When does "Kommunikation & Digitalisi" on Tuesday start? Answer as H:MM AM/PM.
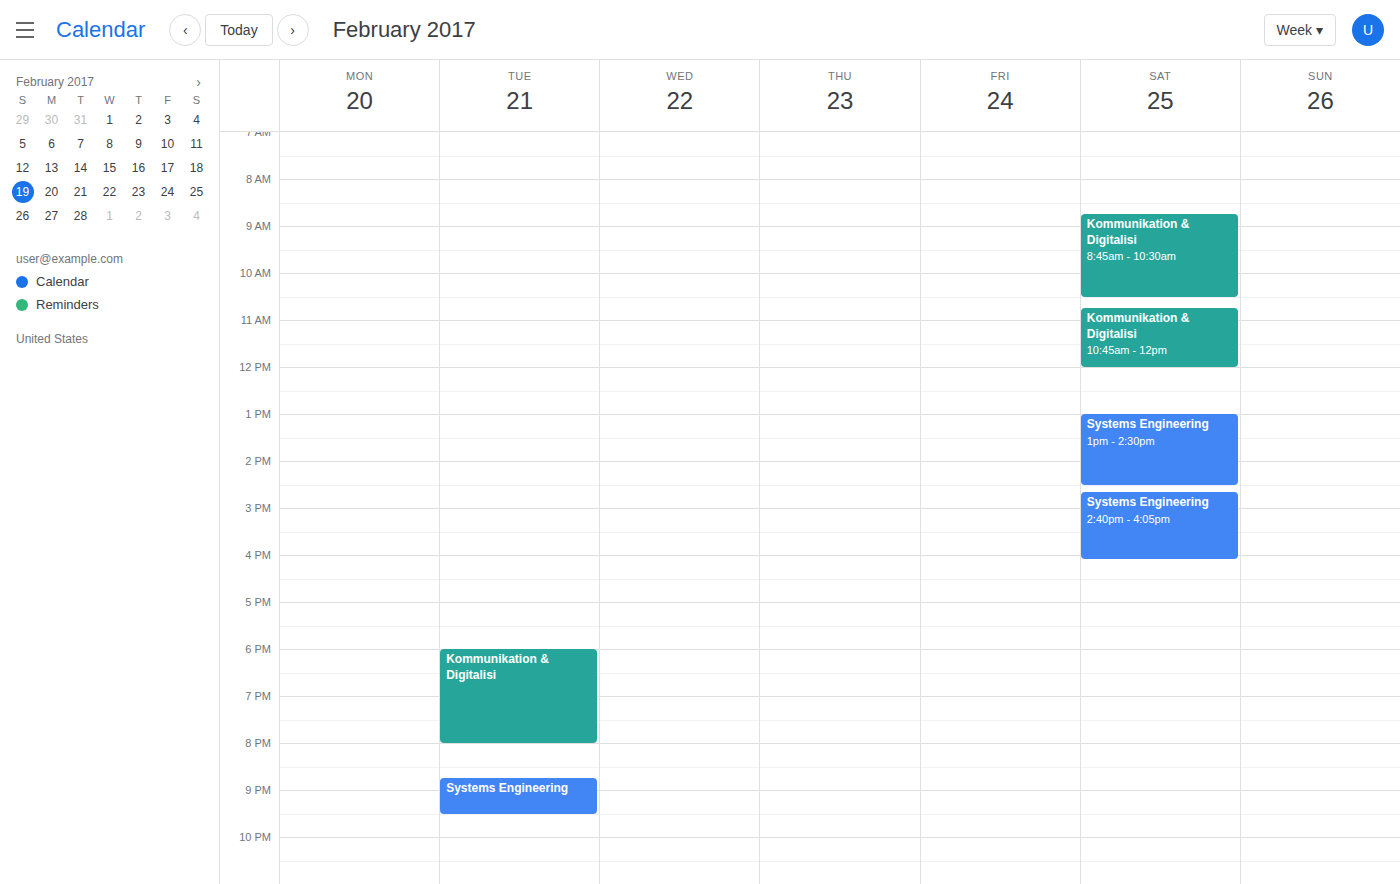
6:00 PM